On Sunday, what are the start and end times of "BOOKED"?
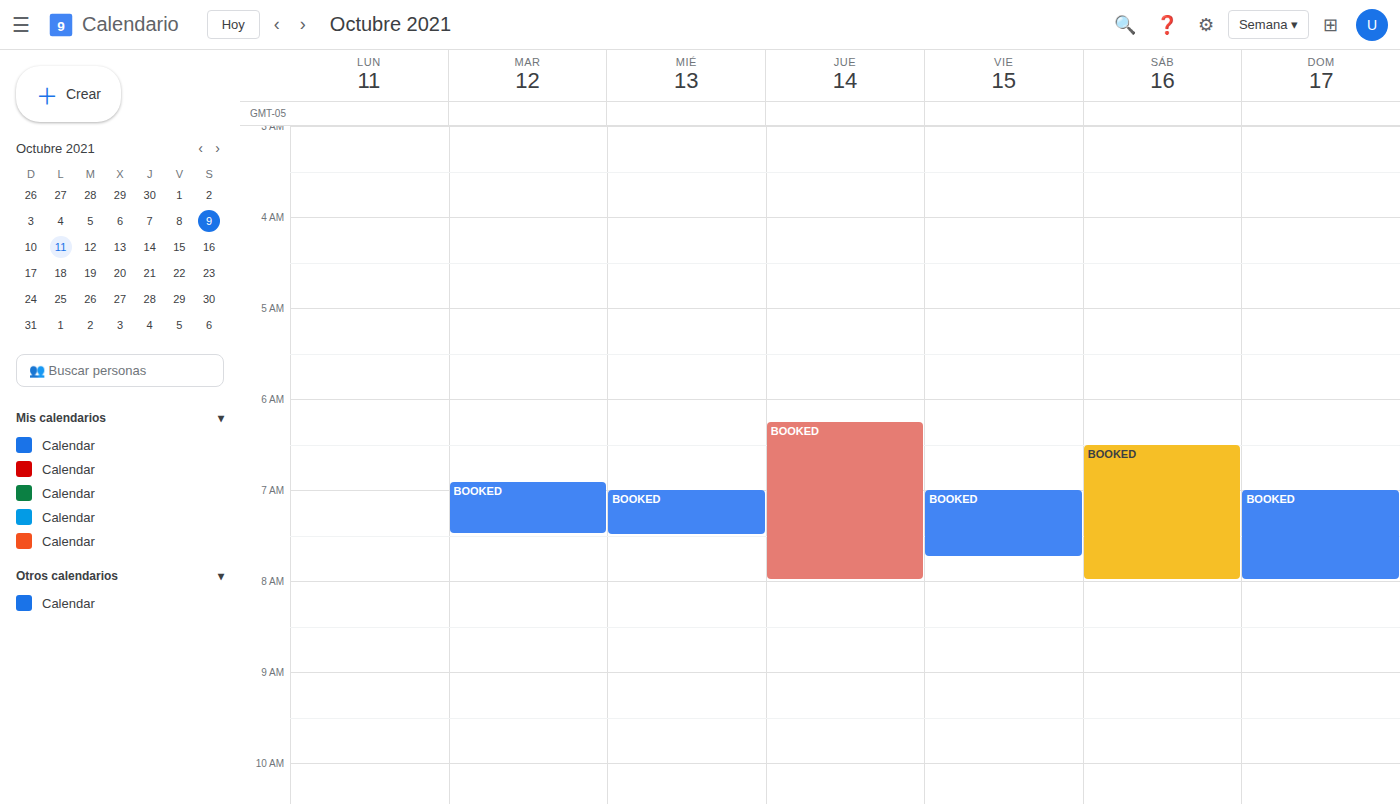
07:00 to 08:00